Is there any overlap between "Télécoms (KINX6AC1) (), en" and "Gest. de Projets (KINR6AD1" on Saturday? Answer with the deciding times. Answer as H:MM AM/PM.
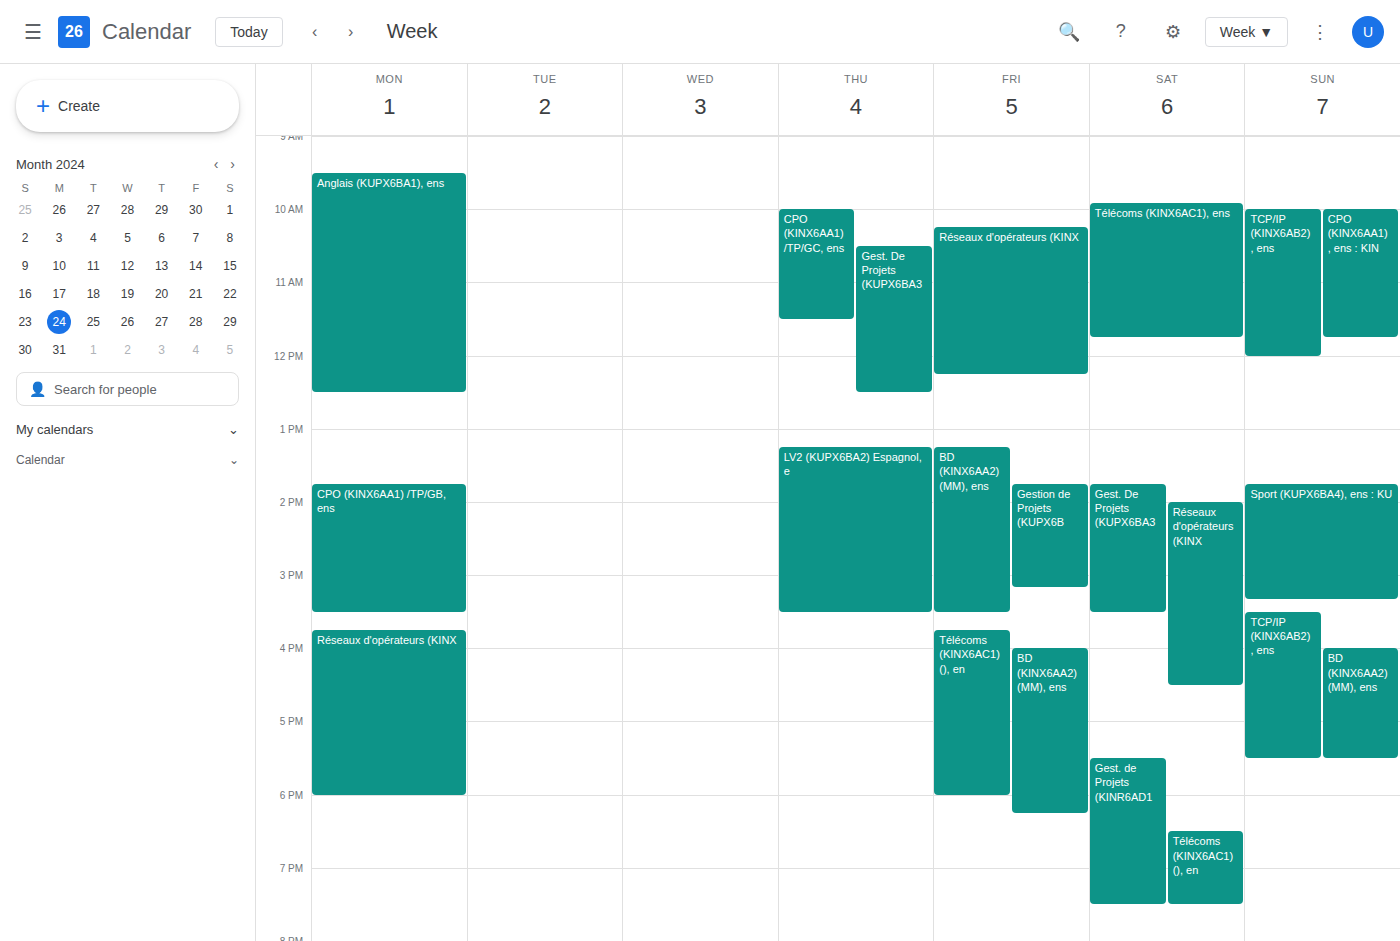
"Télécoms (KINX6AC1) (), en" starts at 6:30 PM, before "Gest. de Projets (KINR6AD1" ends at 7:30 PM -- they overlap.